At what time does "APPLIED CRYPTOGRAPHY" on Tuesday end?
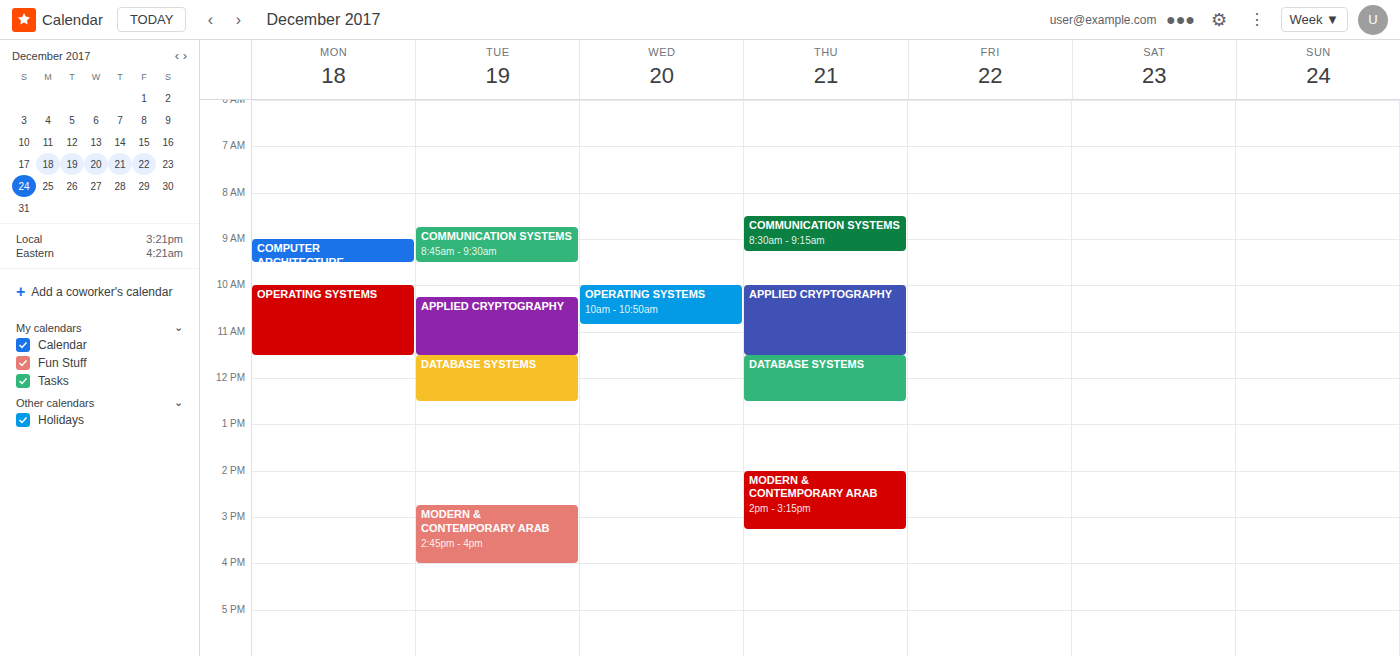
11:30 AM